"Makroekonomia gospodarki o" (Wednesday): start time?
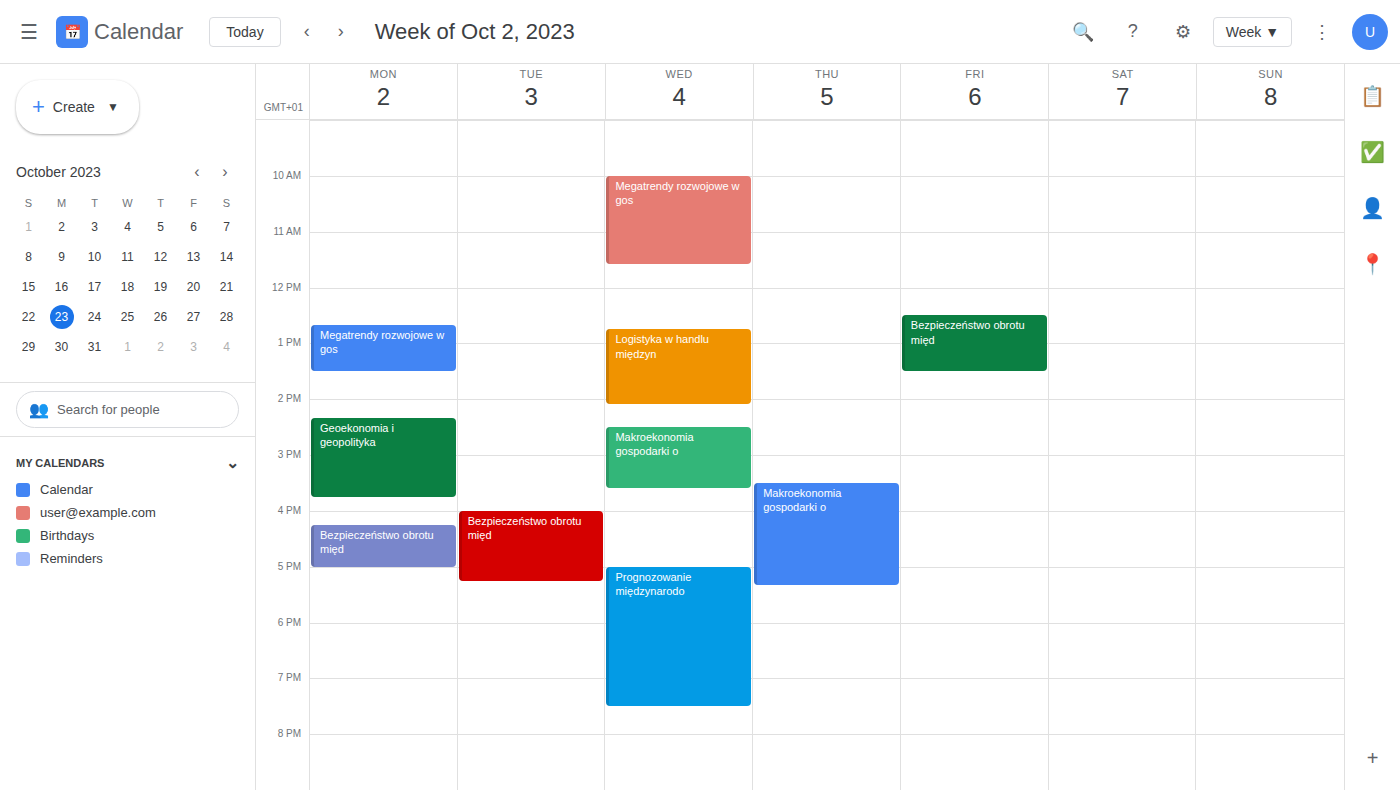
2:30 PM